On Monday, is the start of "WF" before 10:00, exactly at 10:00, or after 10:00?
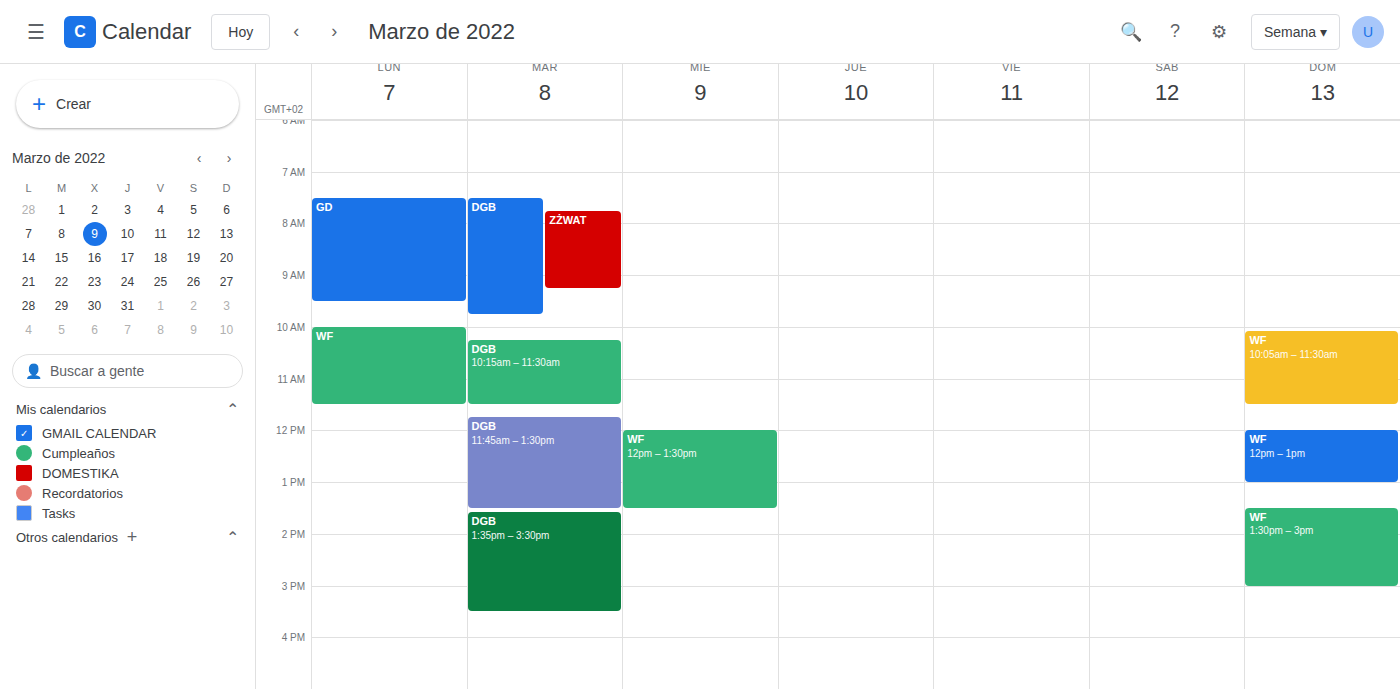
10:00 -- exactly at 10:00, on the 10:00 line.